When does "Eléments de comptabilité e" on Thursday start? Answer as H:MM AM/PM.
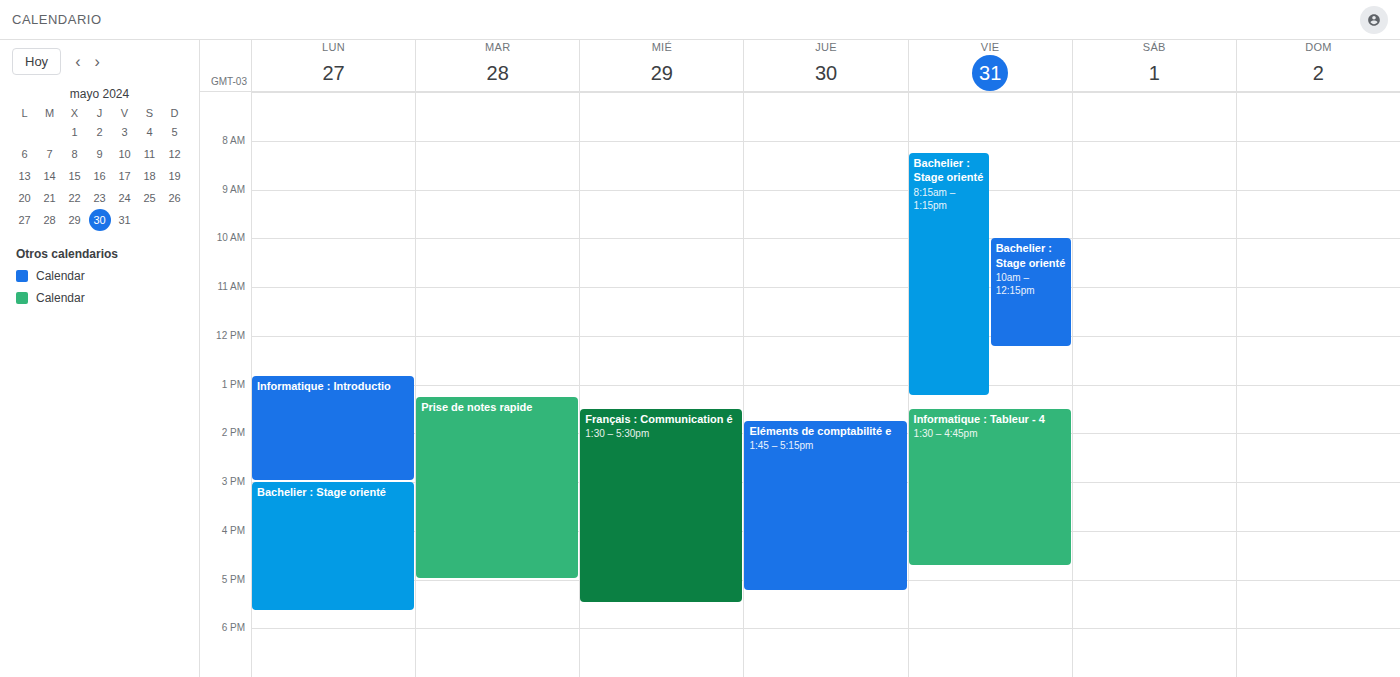
1:45 PM